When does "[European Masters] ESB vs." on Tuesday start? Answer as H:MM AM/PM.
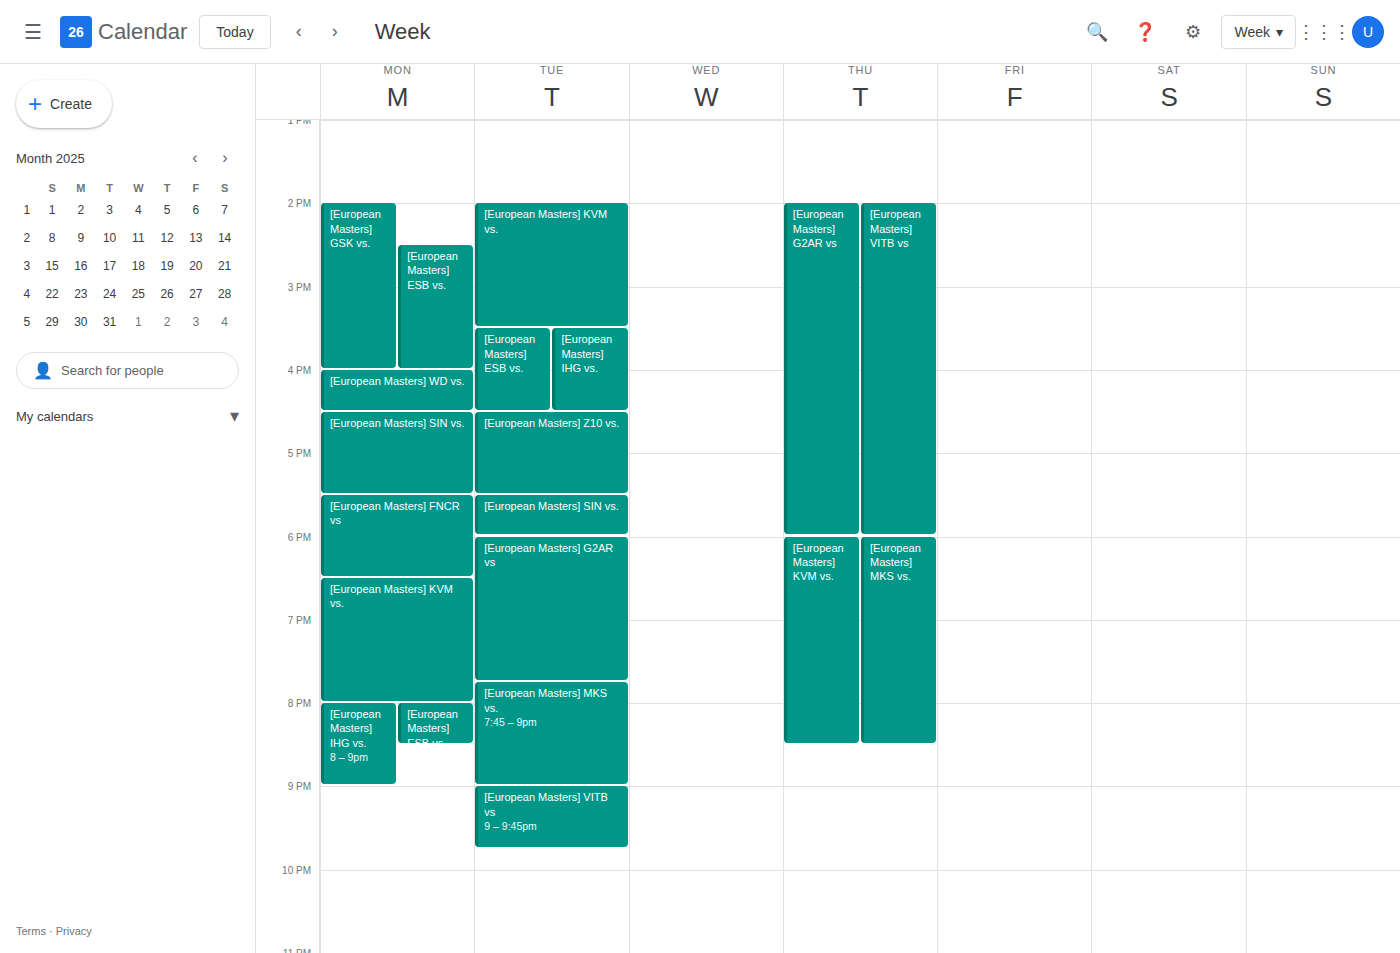
3:30 PM